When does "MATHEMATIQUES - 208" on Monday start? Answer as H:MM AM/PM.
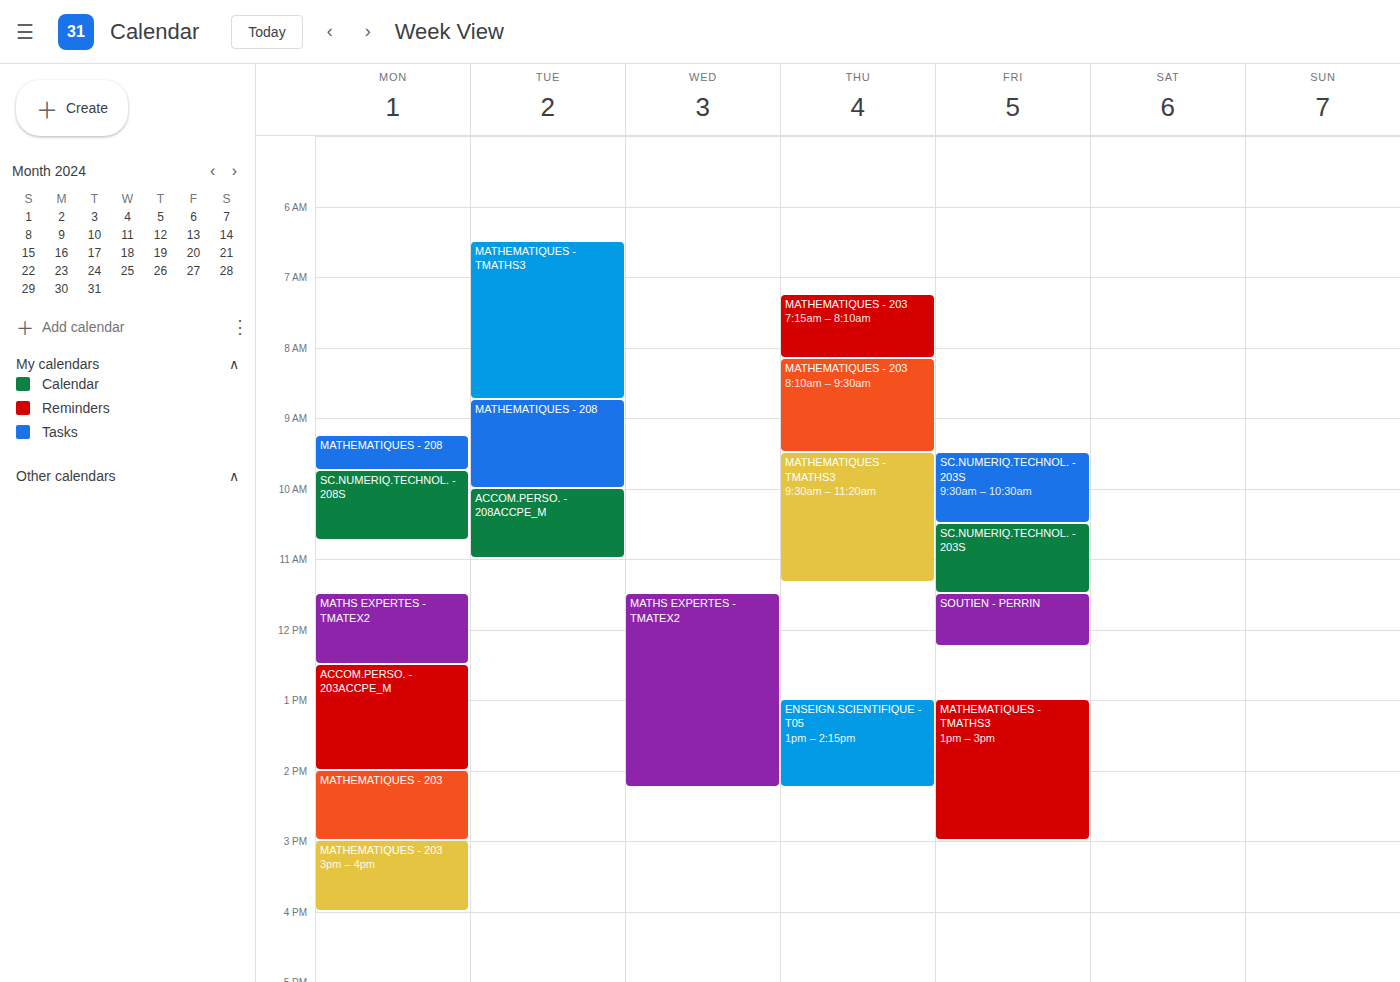
9:15 AM